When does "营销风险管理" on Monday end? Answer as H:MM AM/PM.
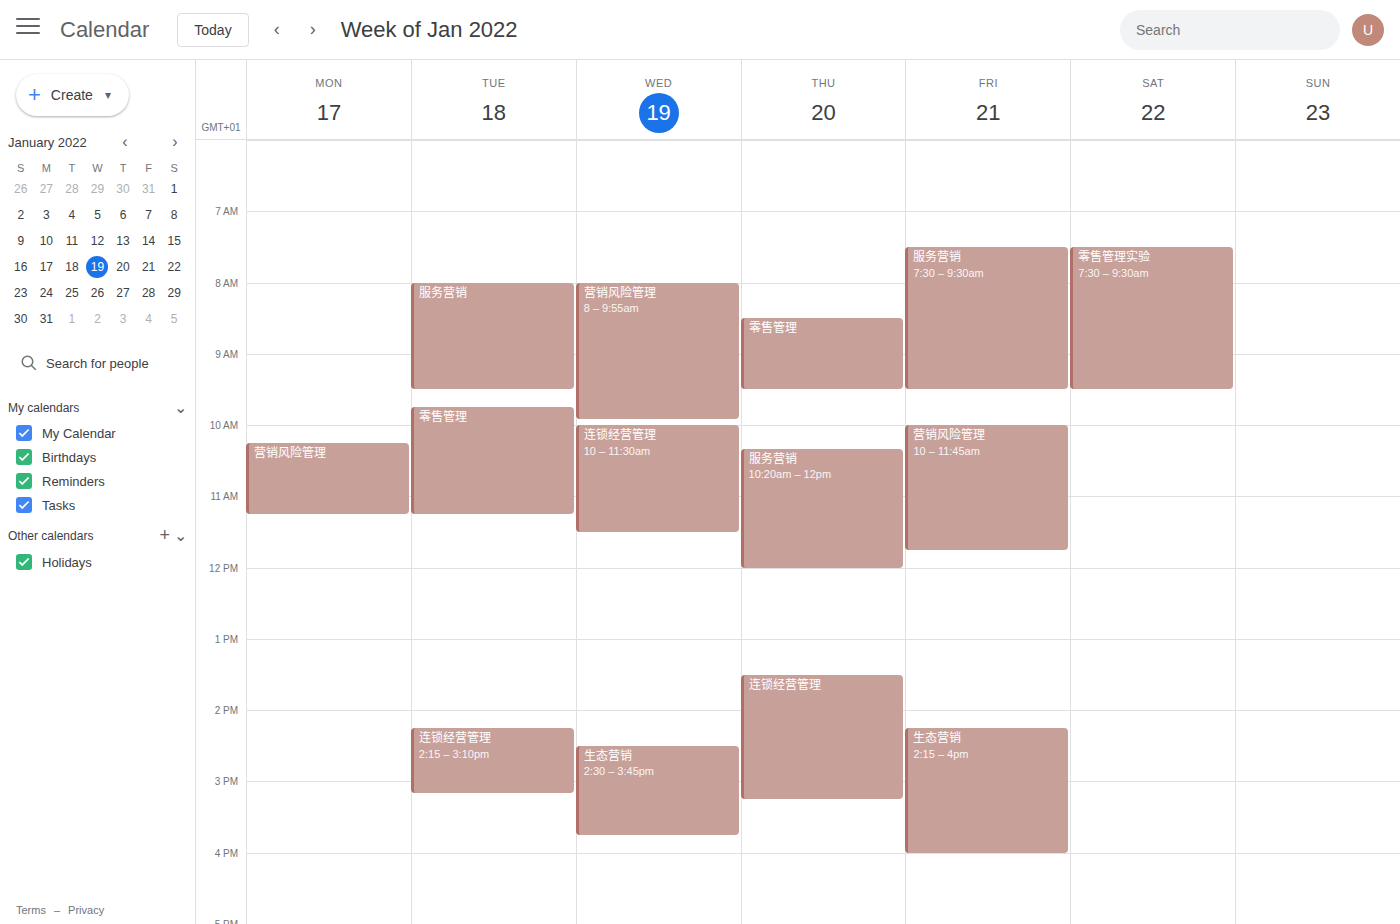
11:15 AM